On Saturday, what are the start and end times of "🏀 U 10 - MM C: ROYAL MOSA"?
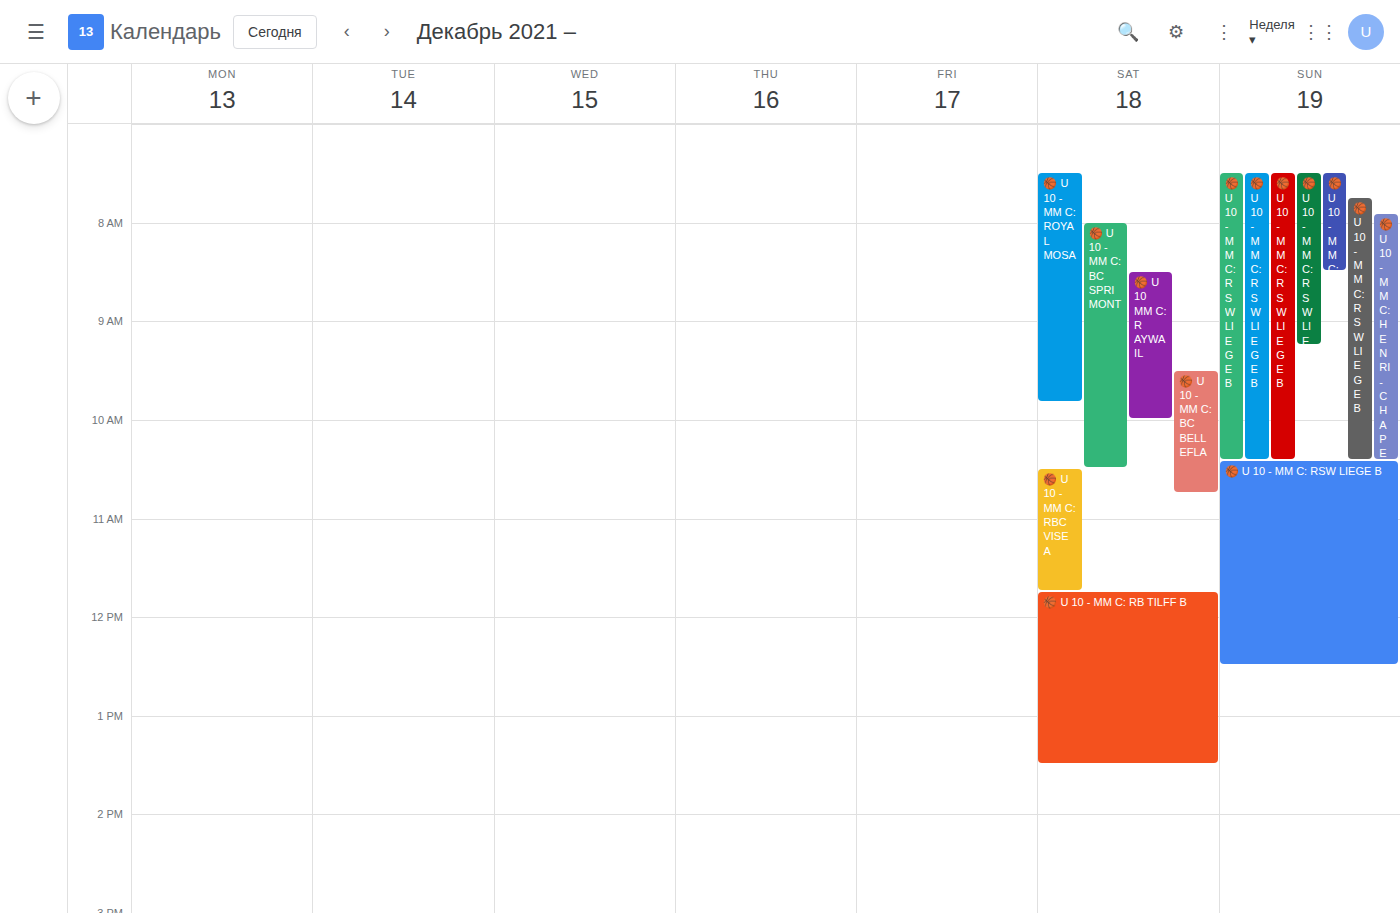
7:30 AM to 9:50 AM